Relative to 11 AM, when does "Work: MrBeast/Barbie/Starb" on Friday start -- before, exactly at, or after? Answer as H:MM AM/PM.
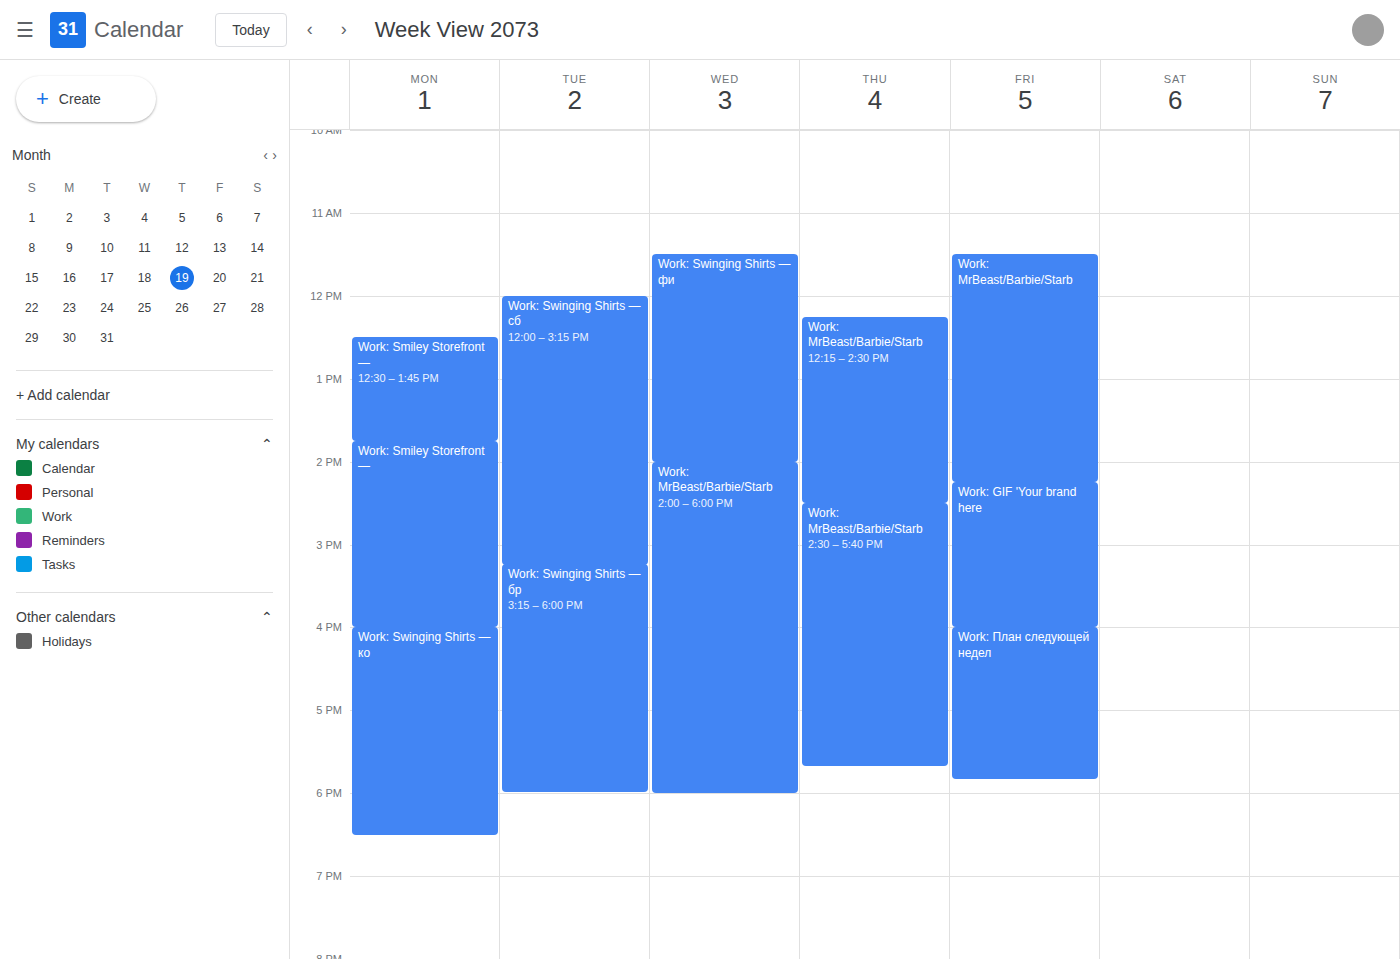
11:30 AM -- after 11 AM, 30 minutes below the 11 AM line.